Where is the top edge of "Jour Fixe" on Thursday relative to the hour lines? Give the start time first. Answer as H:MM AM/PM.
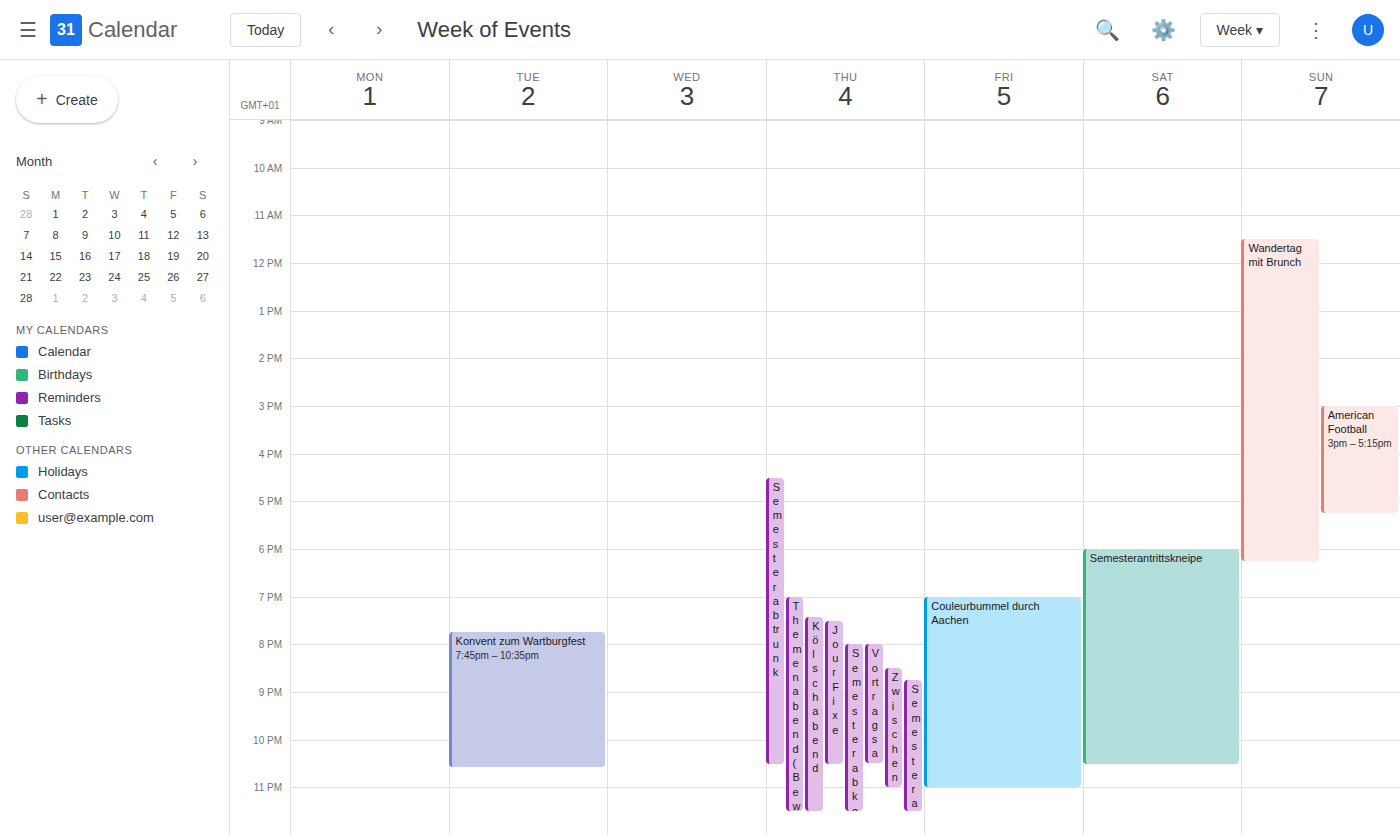
7:30 PM -- halfway between the 7 PM and 8 PM lines.